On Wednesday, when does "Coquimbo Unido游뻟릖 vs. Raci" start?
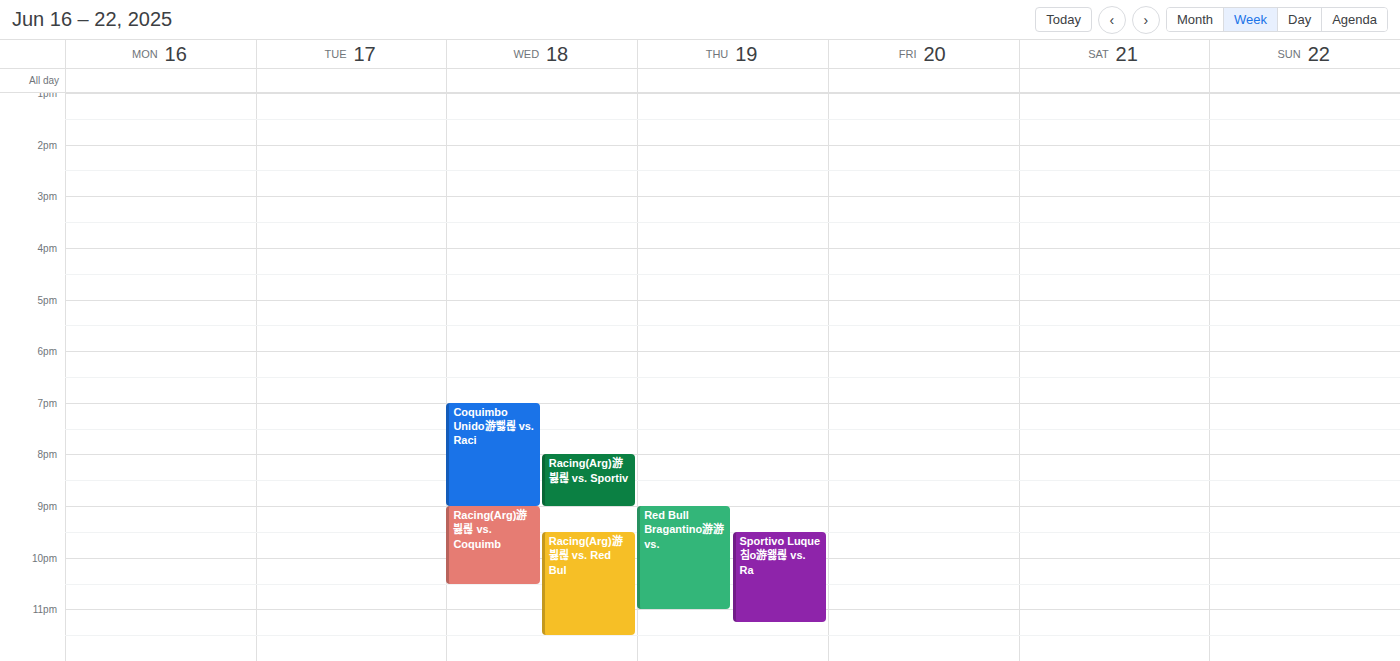
7:00 PM